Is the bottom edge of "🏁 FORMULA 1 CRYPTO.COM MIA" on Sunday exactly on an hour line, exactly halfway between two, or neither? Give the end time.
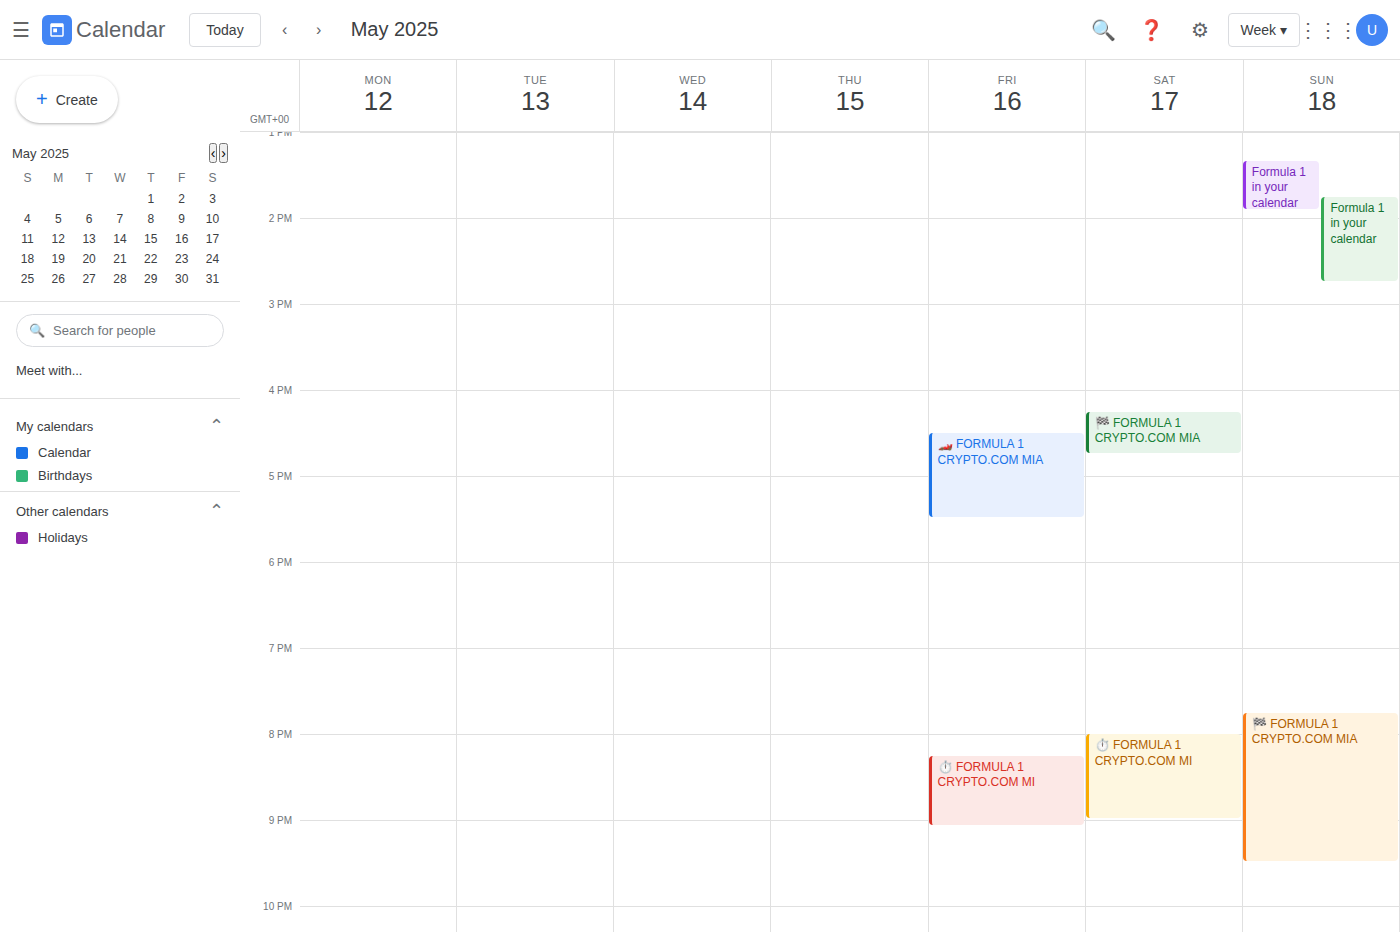
9:30 PM -- halfway between the 9 PM and 10 PM lines.